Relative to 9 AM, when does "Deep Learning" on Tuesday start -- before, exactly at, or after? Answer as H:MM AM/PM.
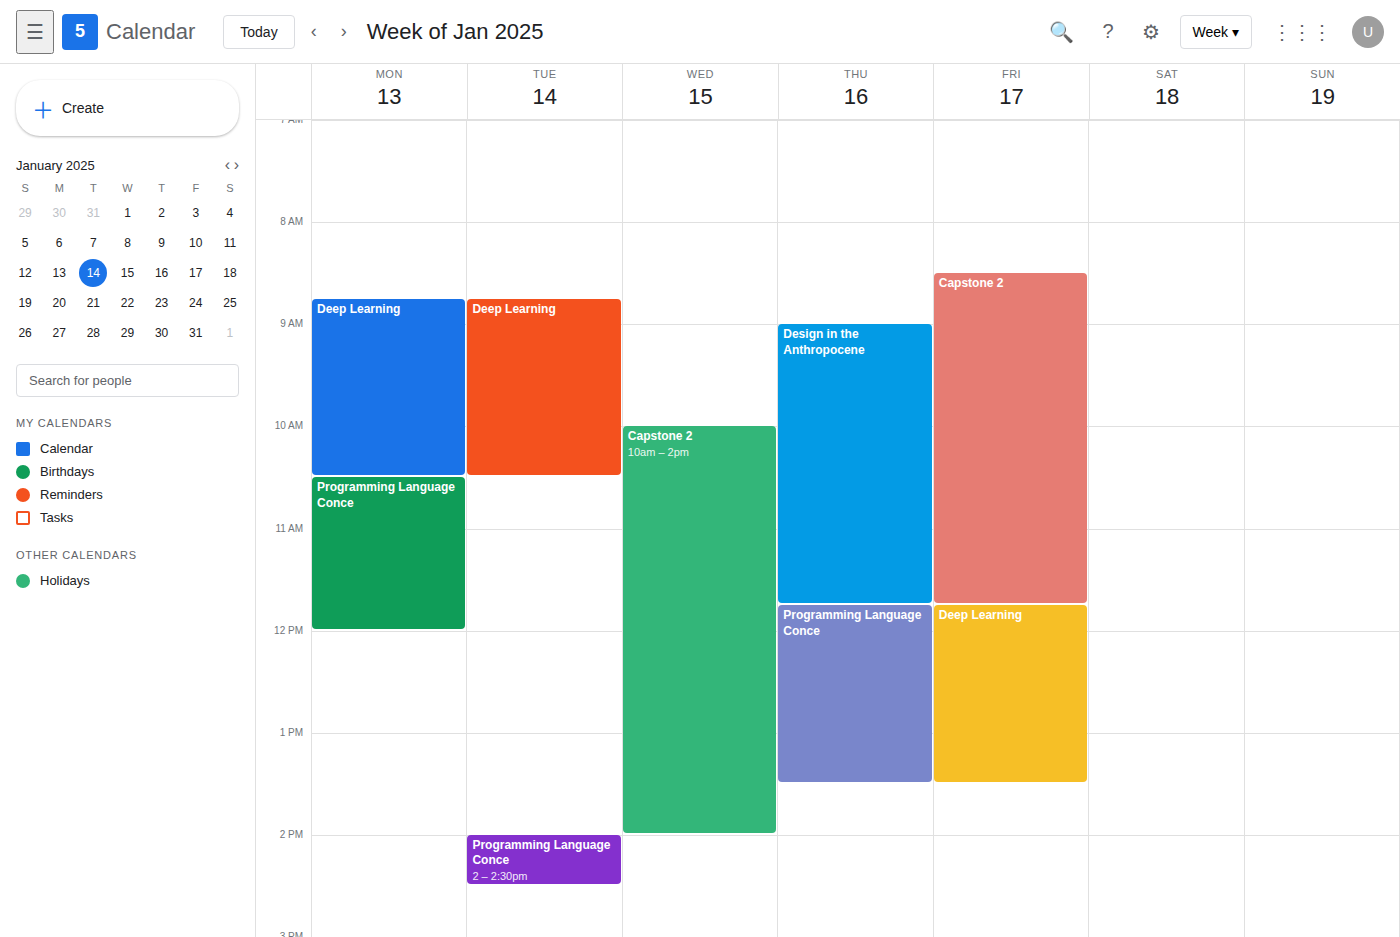
8:45 AM -- before 9 AM, 15 minutes above the 9 AM line.